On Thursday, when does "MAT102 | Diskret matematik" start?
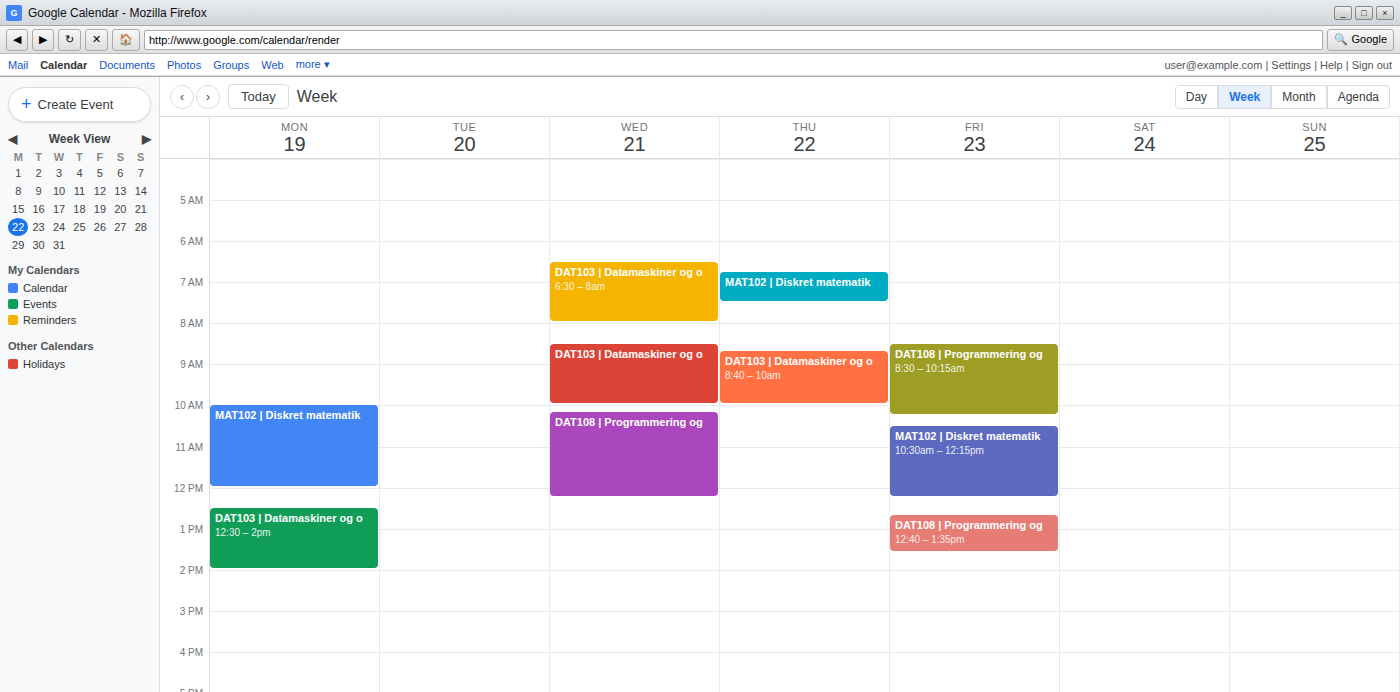
6:45 AM